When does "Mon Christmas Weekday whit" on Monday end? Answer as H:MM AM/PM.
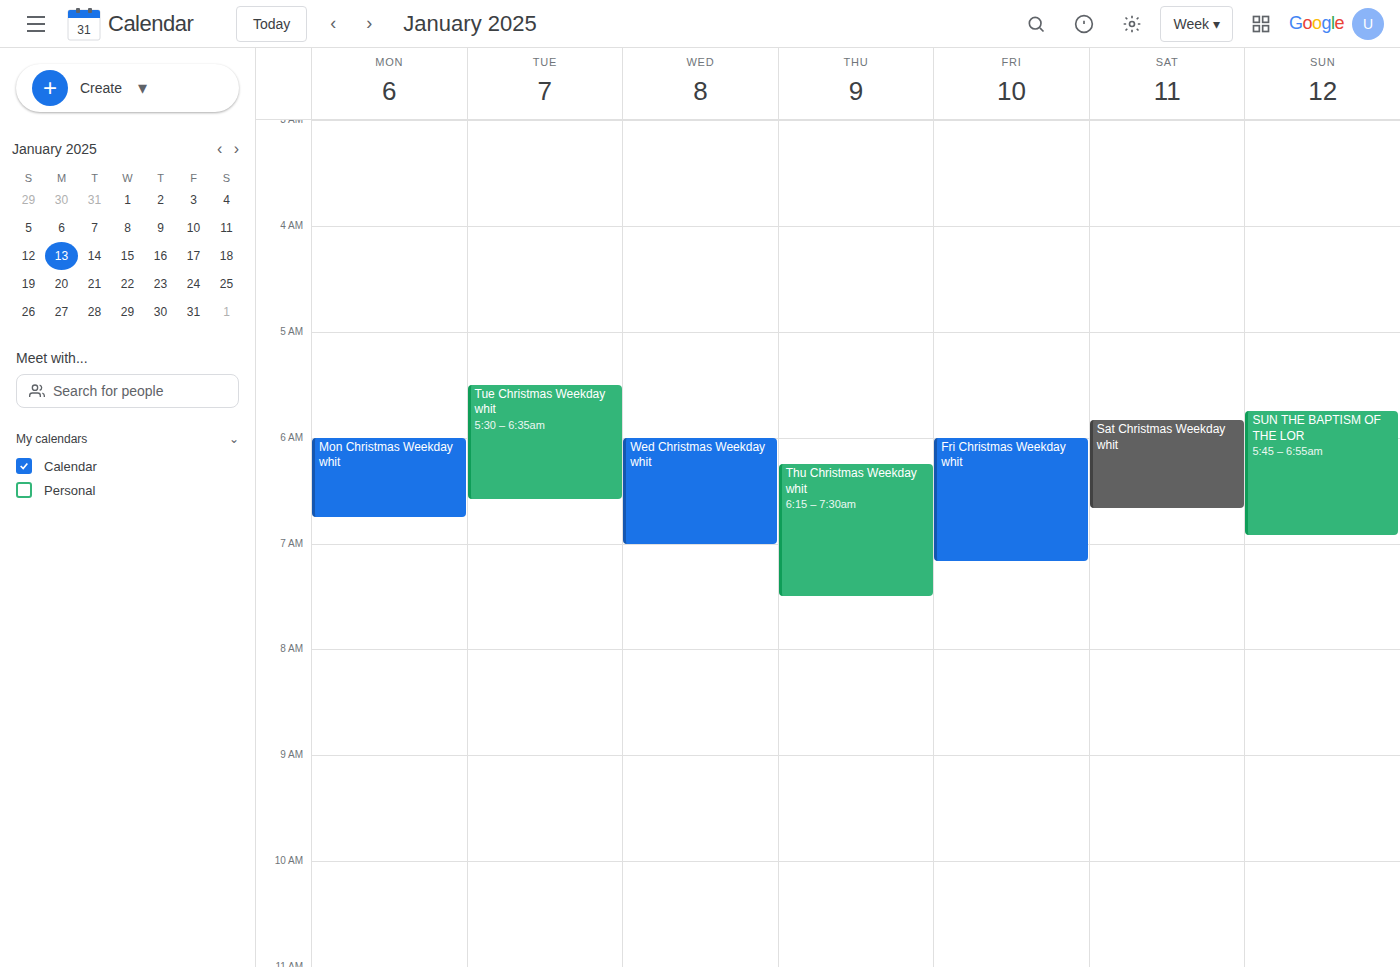
6:45 AM